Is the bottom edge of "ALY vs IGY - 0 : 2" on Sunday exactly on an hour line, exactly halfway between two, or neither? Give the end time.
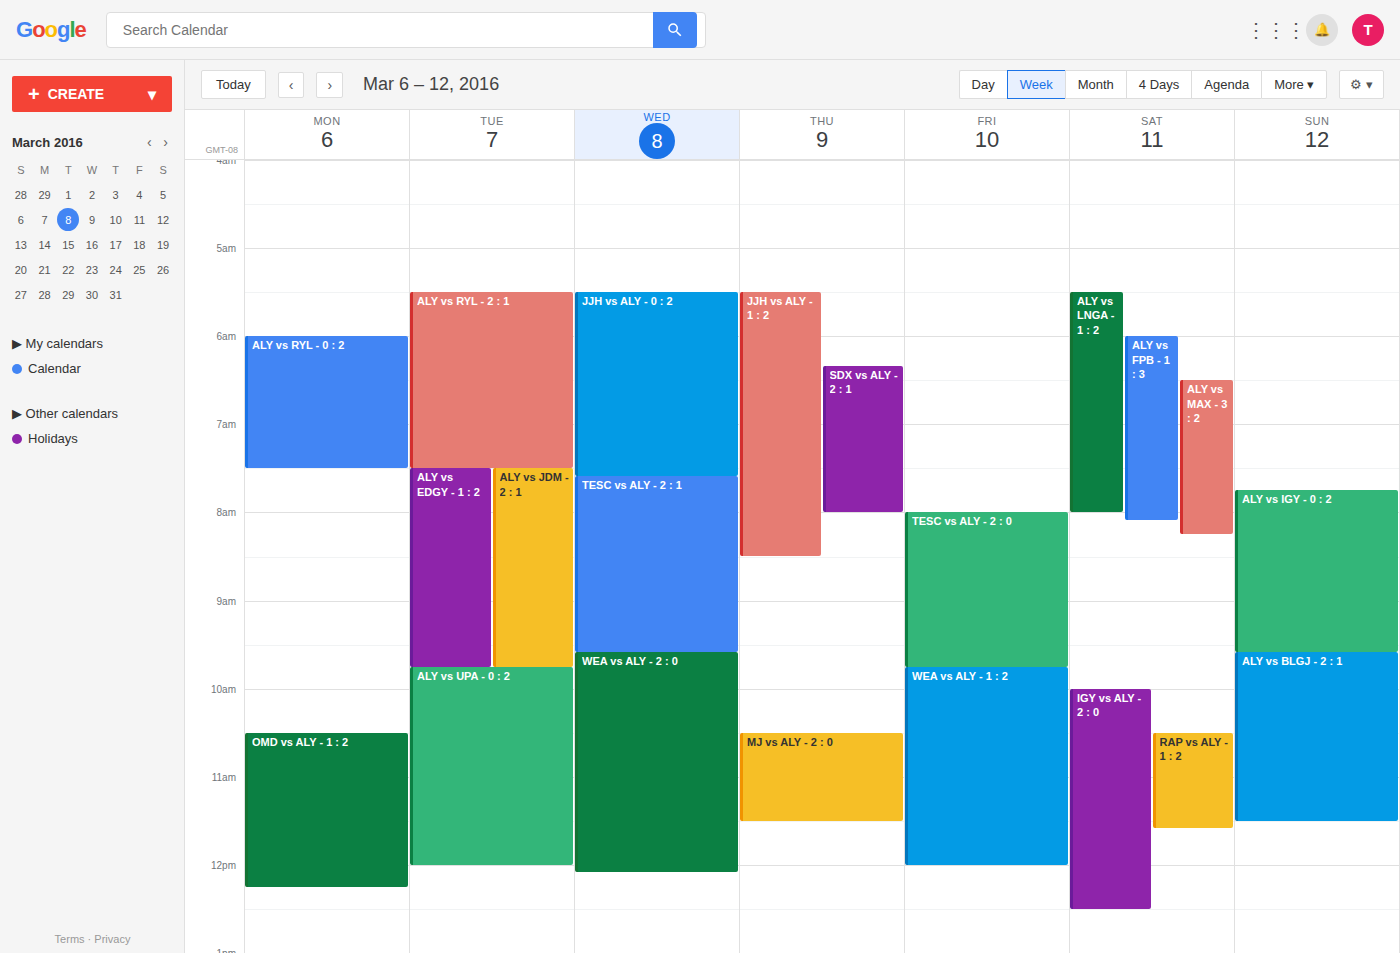
9:35 AM -- neither: 35 minutes below the 9 AM line and 25 minutes above the 10 AM line.